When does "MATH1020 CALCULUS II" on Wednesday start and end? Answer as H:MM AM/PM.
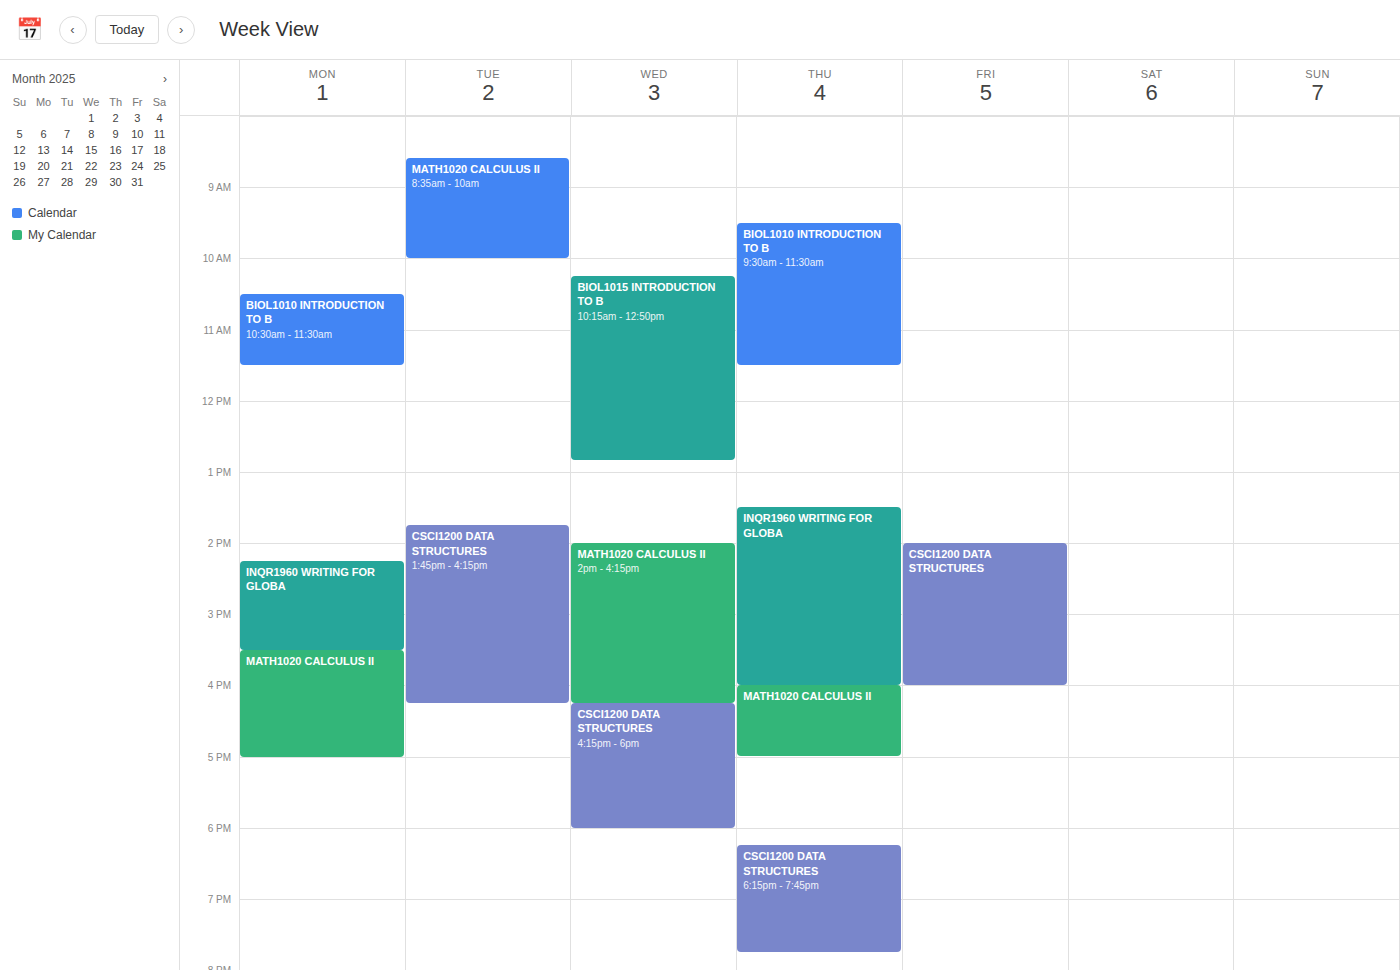
2:00 PM to 4:15 PM